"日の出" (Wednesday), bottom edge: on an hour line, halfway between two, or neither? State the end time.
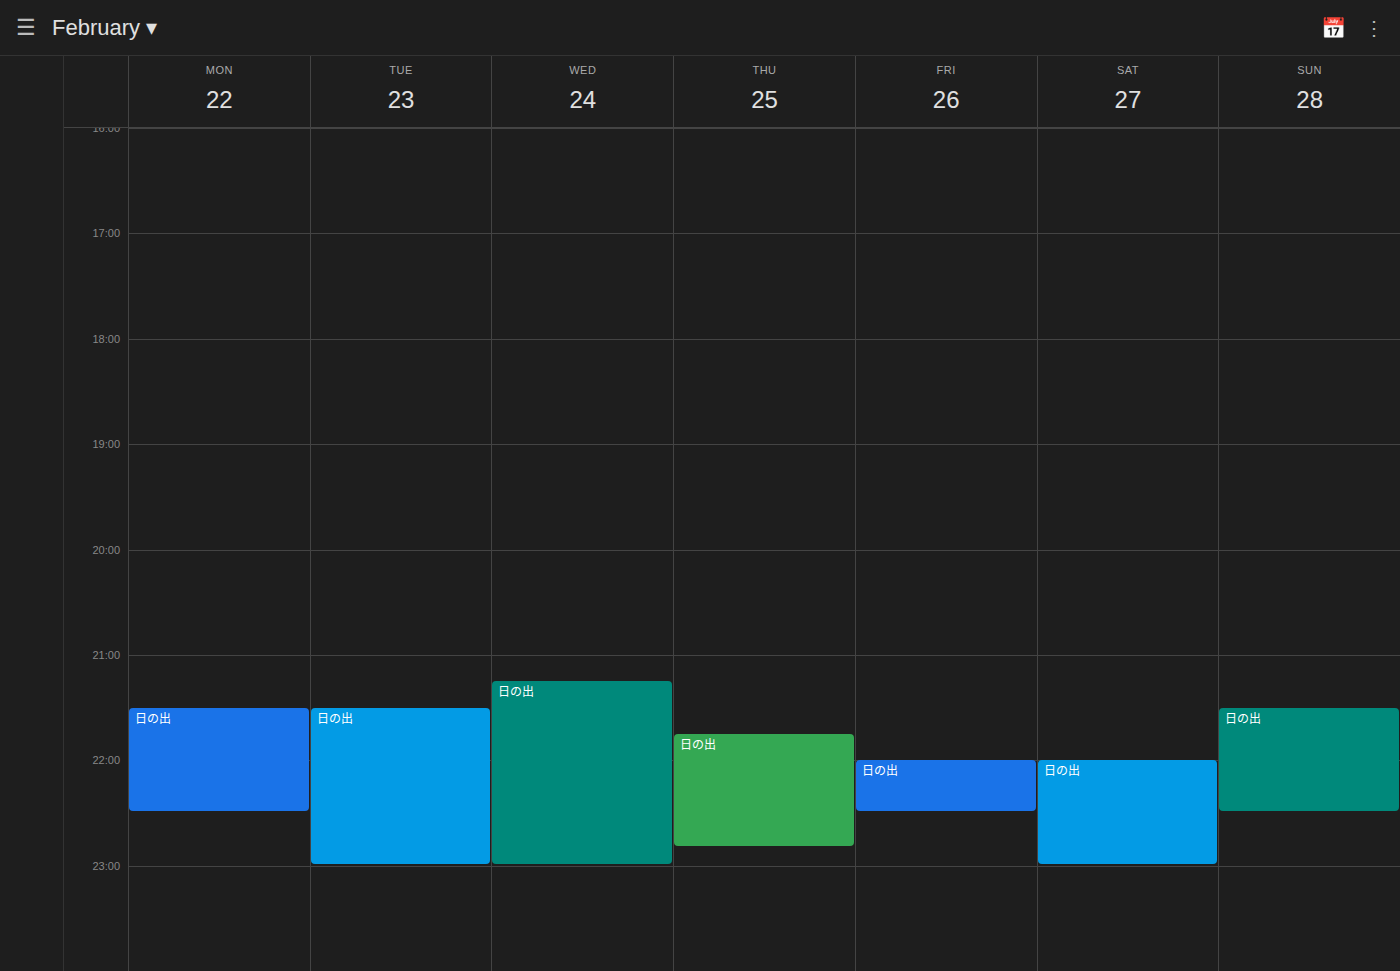
11:00 PM -- exactly on the 11 PM line.